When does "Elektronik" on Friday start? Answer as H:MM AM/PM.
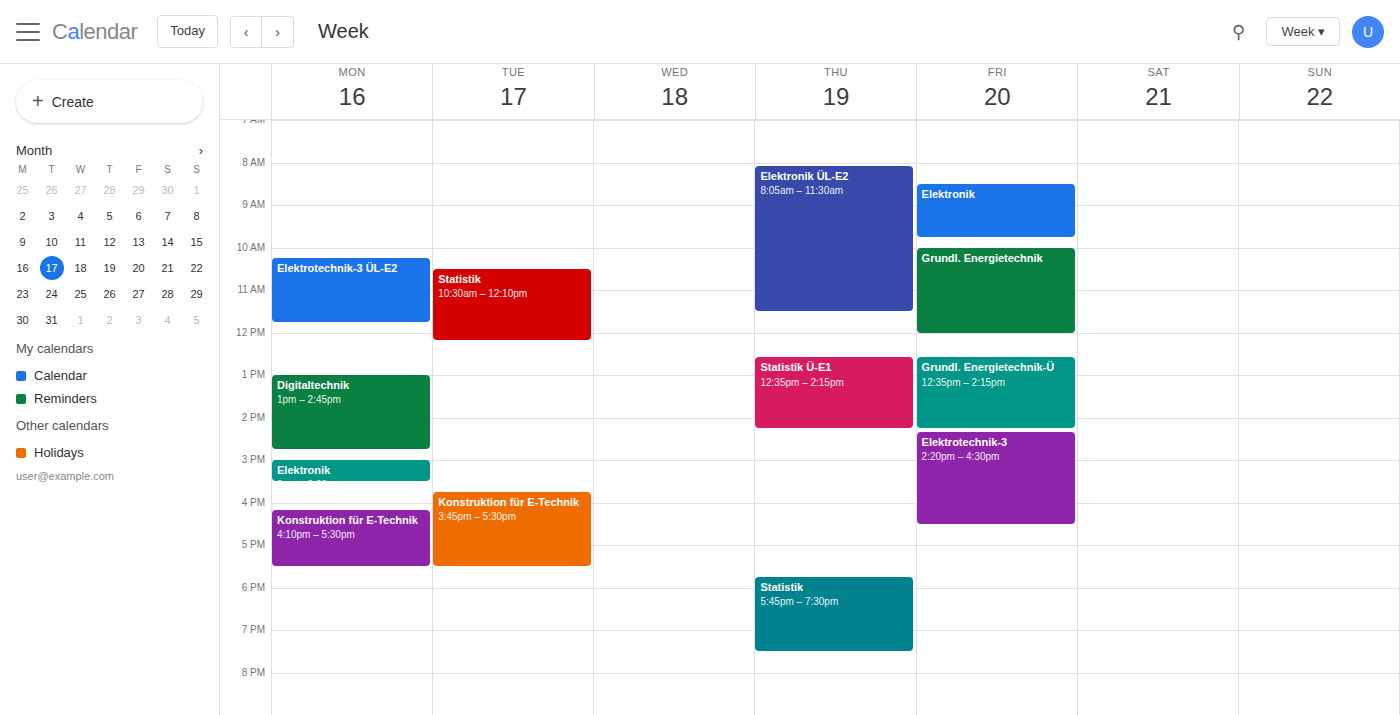
8:30 AM